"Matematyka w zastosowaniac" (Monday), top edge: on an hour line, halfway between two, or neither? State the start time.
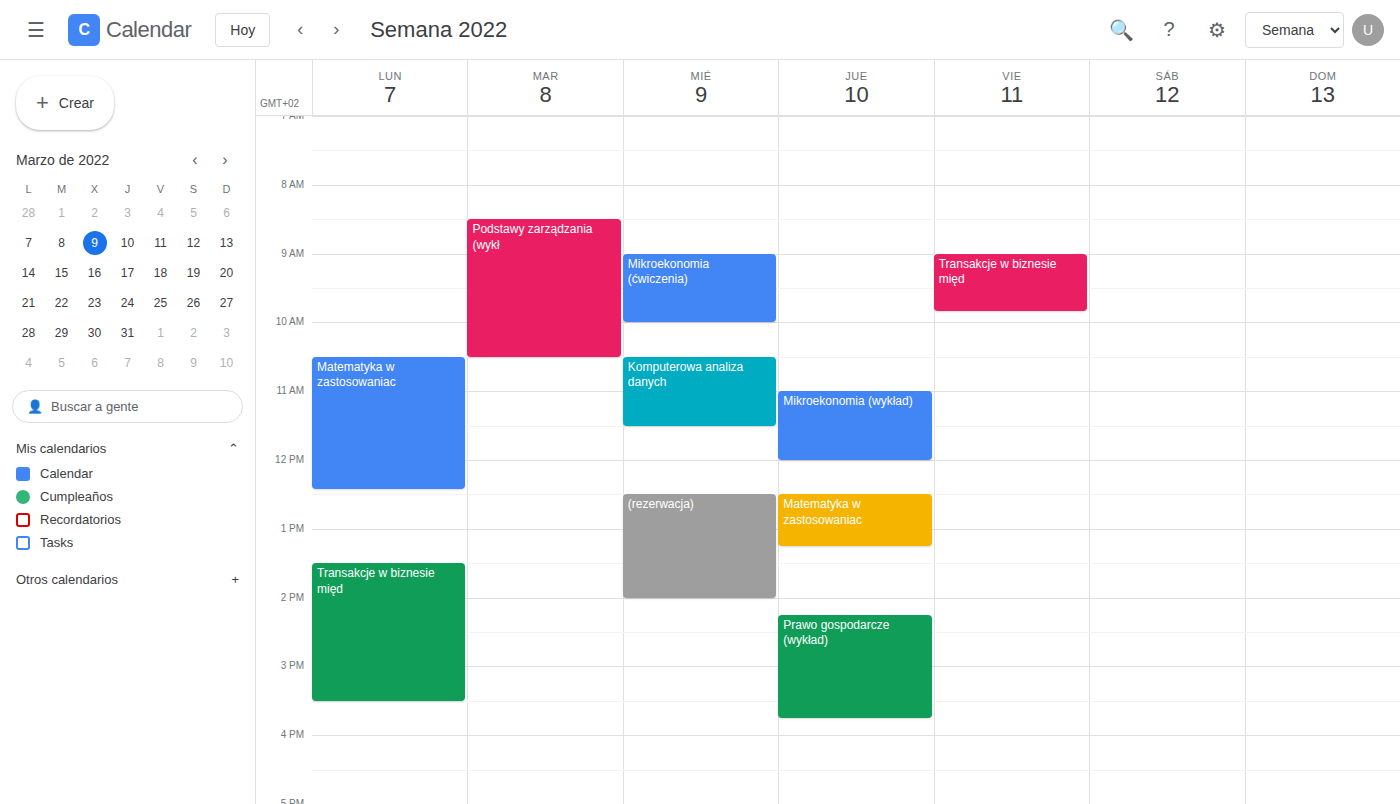
10:30 AM -- halfway between the 10 AM and 11 AM lines.